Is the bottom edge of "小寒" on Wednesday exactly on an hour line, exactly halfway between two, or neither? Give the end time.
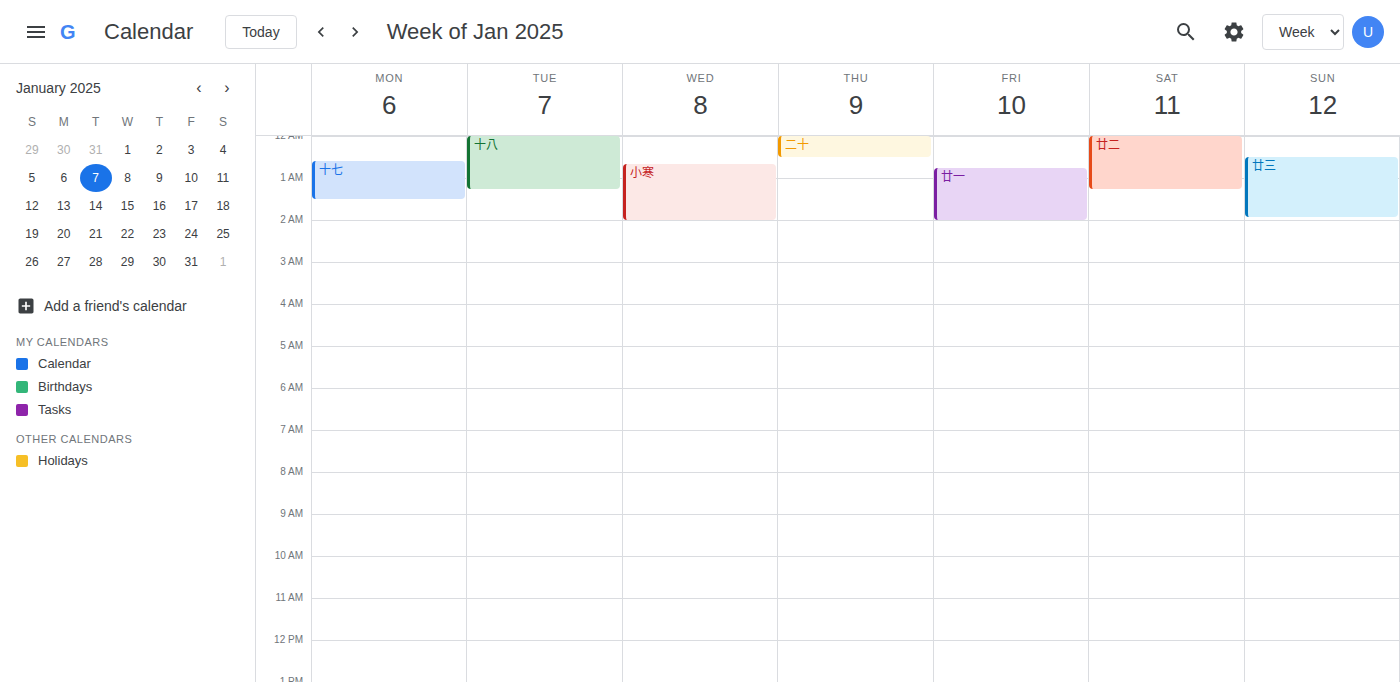
2:00 AM -- exactly on the 2 AM line.